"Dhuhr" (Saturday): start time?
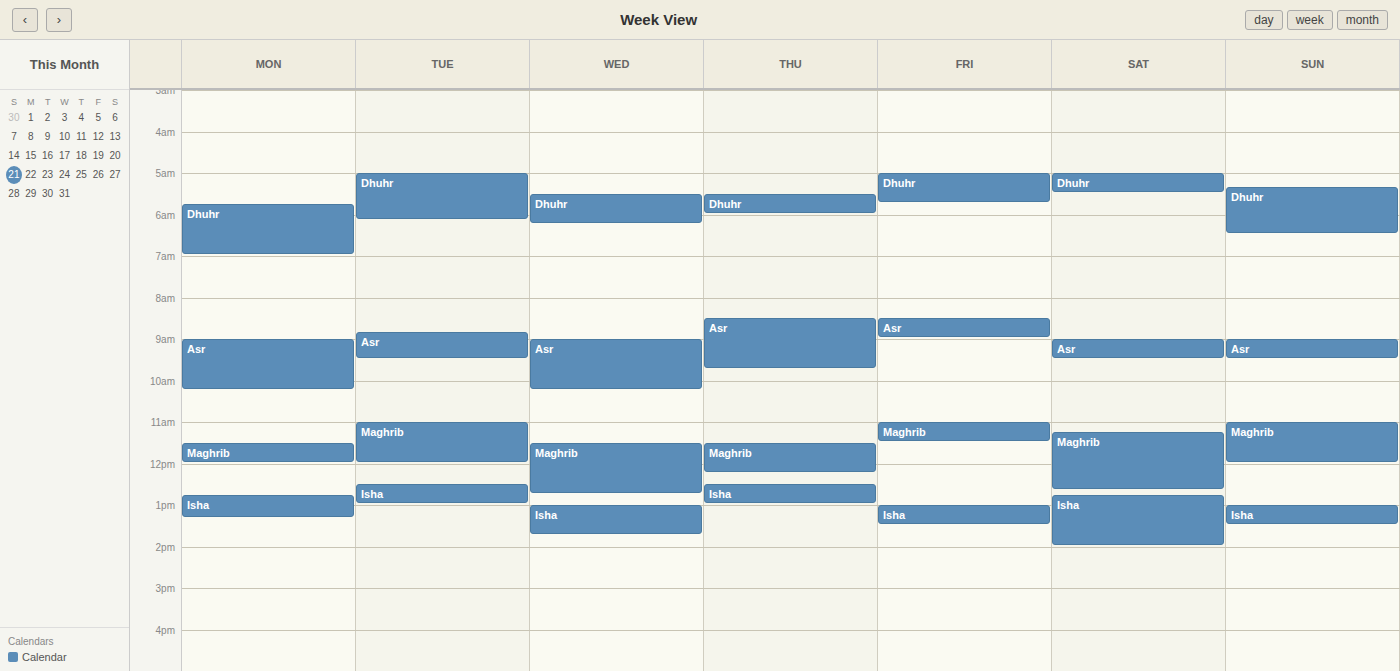
5:00 AM